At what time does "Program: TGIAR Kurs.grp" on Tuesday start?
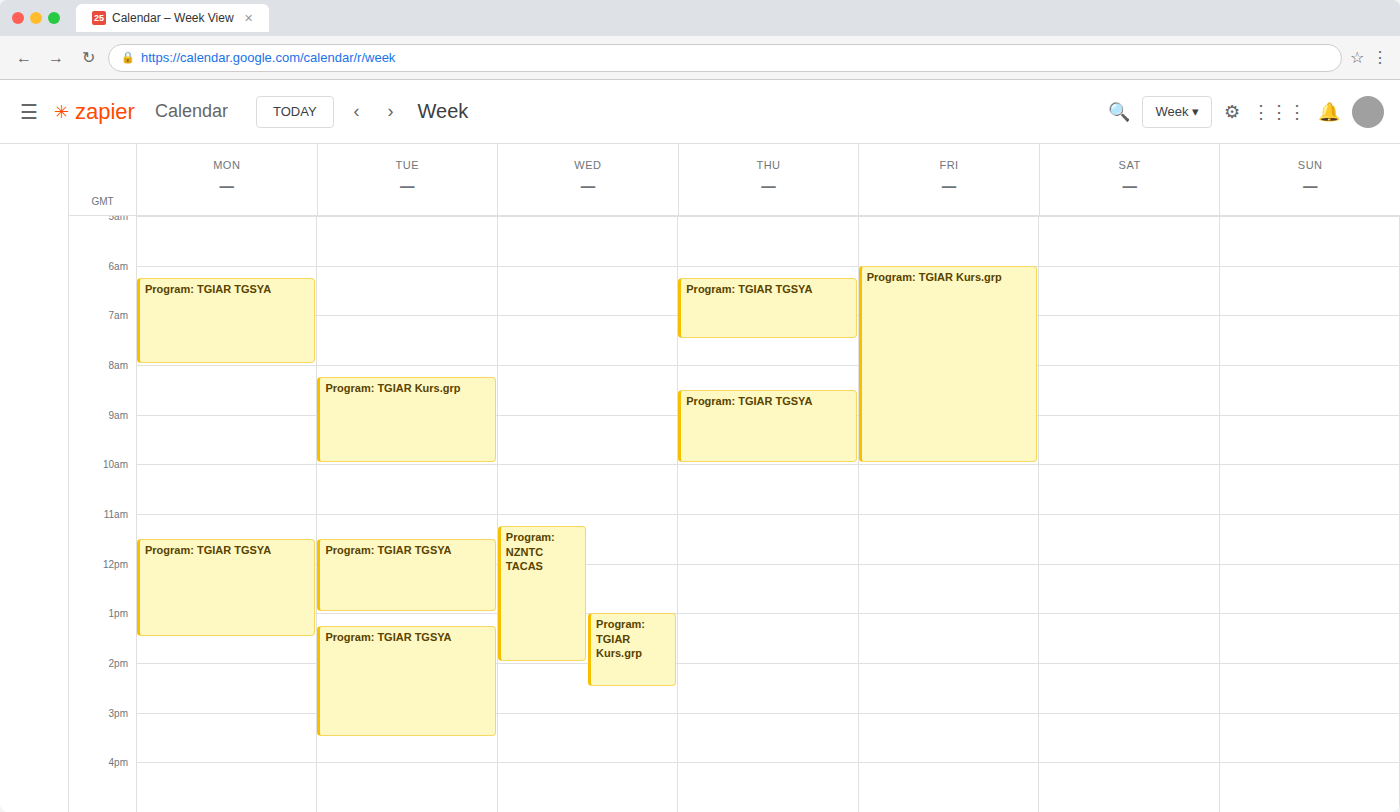
8:15 AM